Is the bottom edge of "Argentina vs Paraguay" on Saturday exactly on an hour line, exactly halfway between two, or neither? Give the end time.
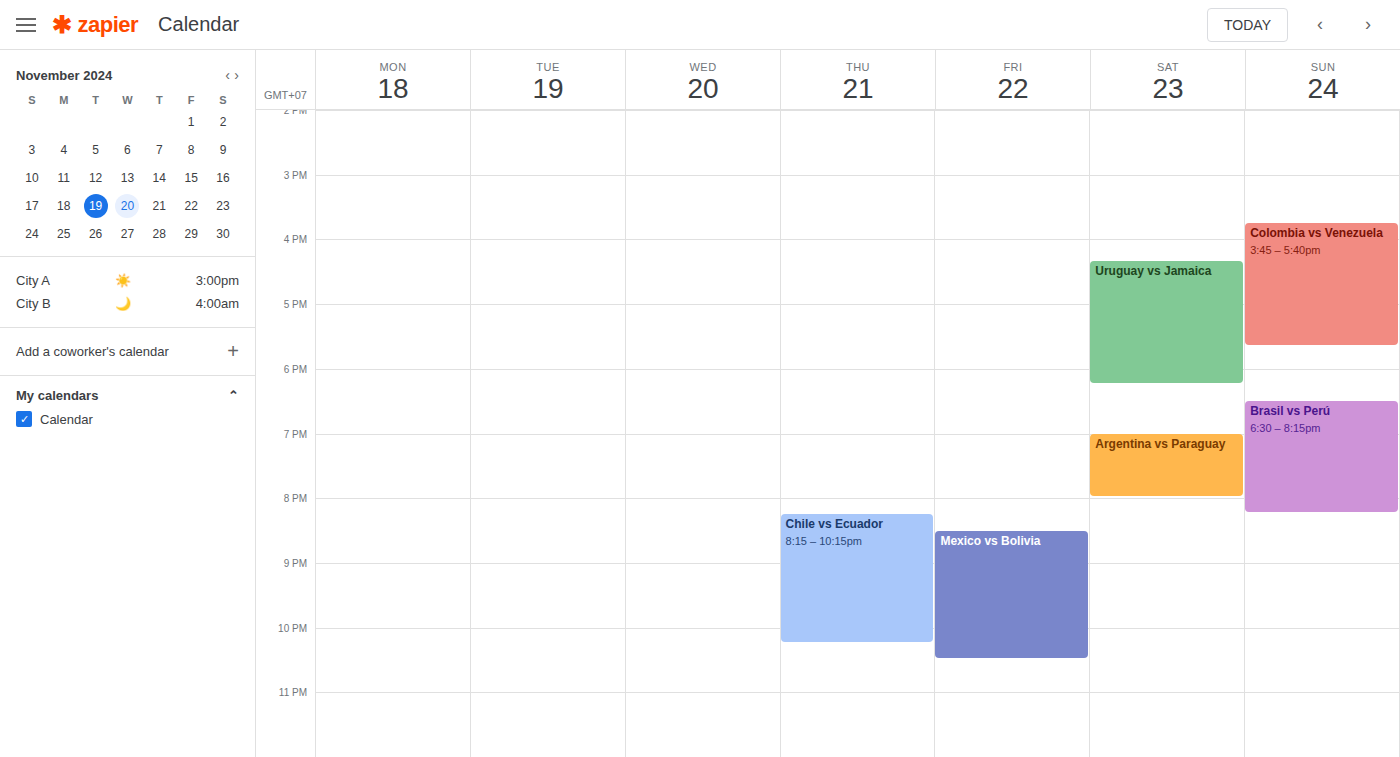
8:00 PM -- exactly on the 8 PM line.